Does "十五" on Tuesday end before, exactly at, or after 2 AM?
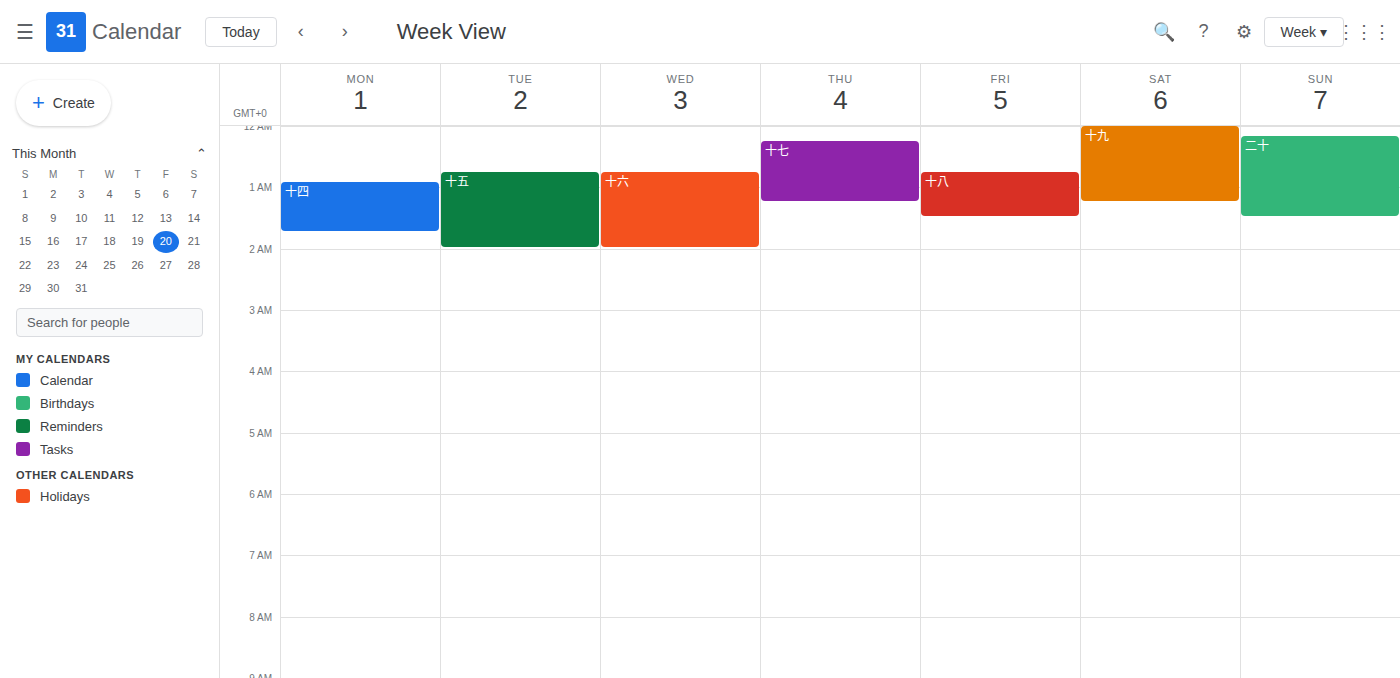
2:00 AM -- exactly at 2 AM, on the 2 AM line.